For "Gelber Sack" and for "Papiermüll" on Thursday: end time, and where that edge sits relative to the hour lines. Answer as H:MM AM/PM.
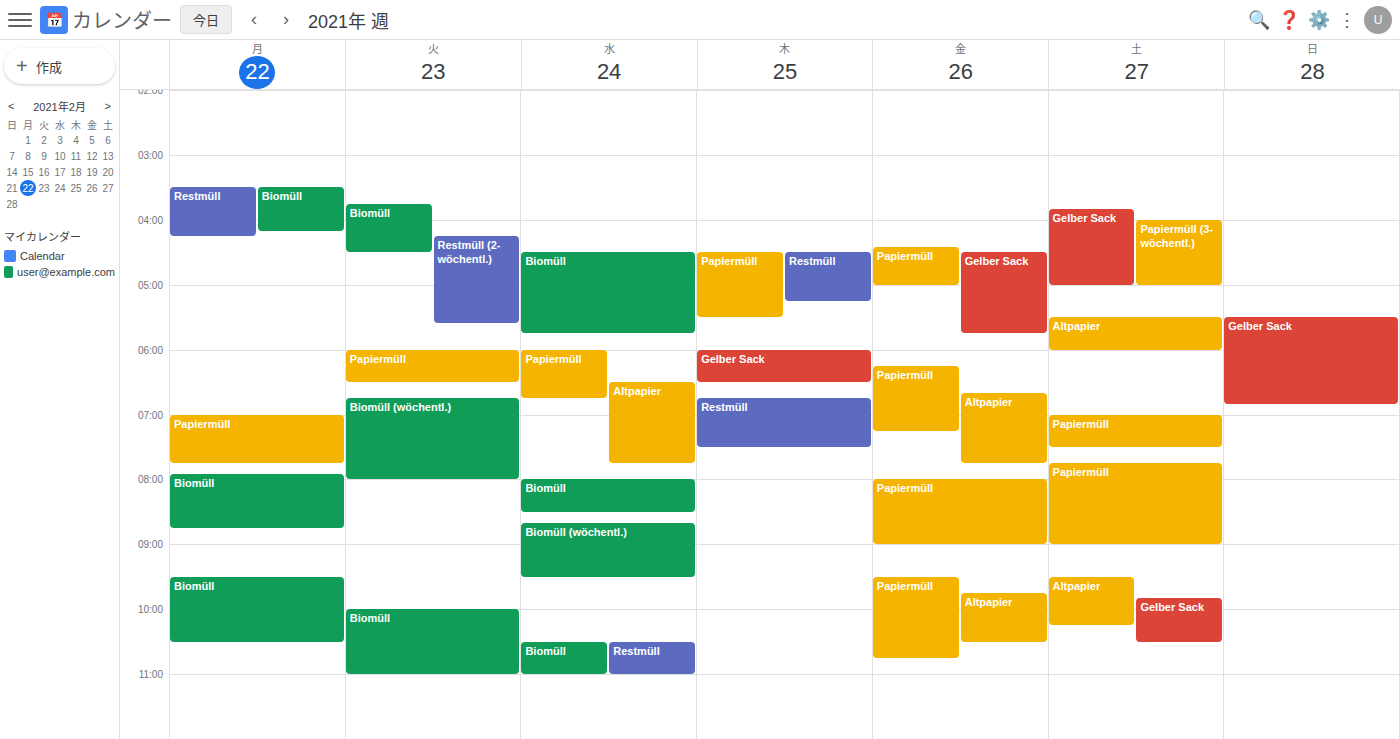
"Gelber Sack": 6:30 AM, halfway between the 6 AM and 7 AM lines. "Papiermüll": 5:30 AM, halfway between the 5 AM and 6 AM lines.